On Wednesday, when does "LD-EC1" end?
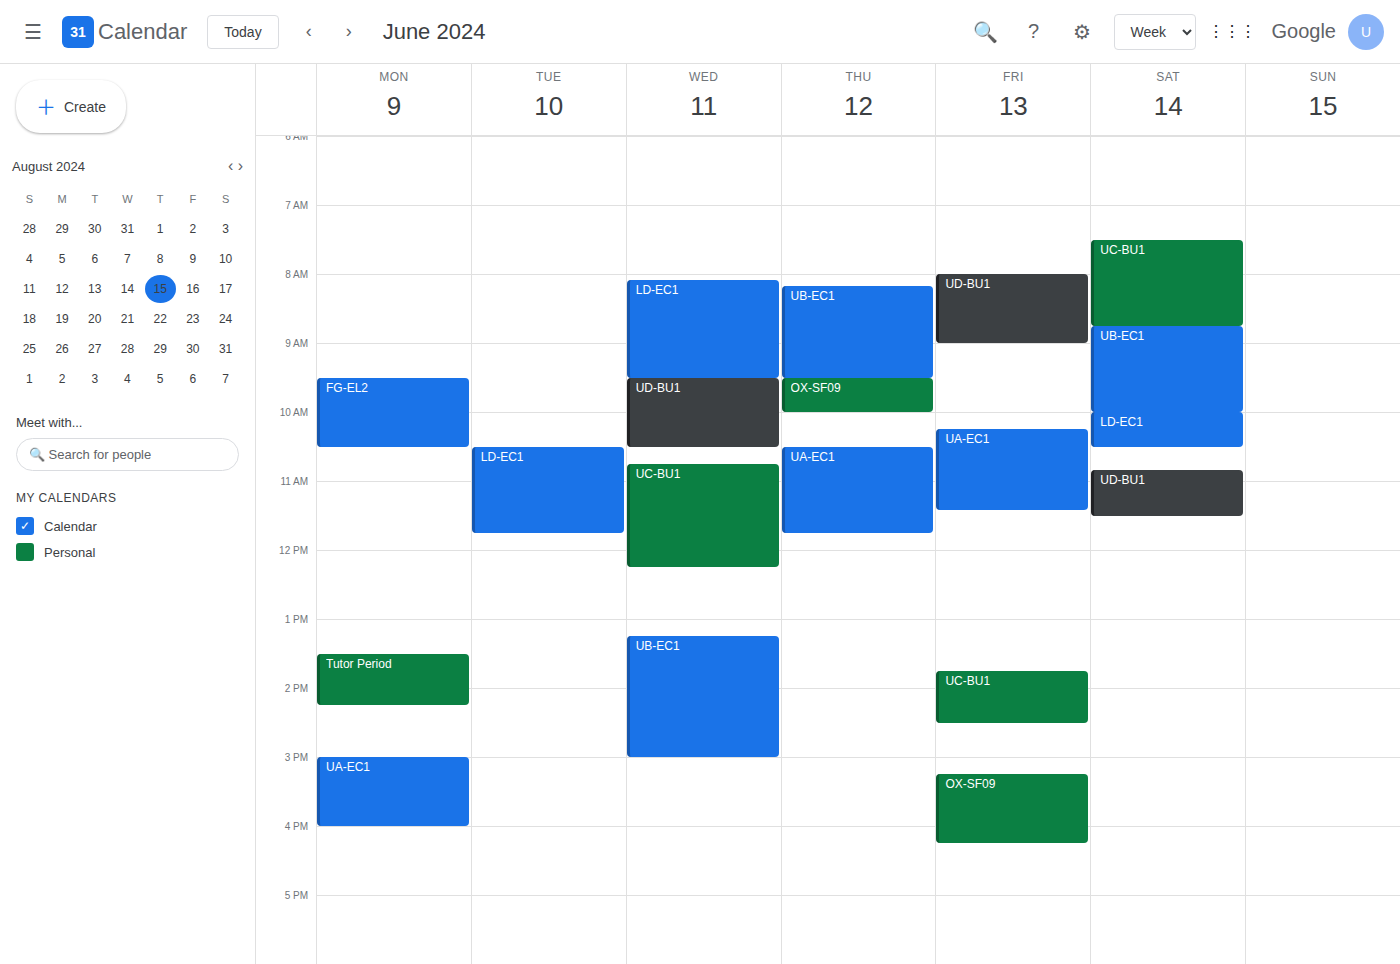
9:30 AM